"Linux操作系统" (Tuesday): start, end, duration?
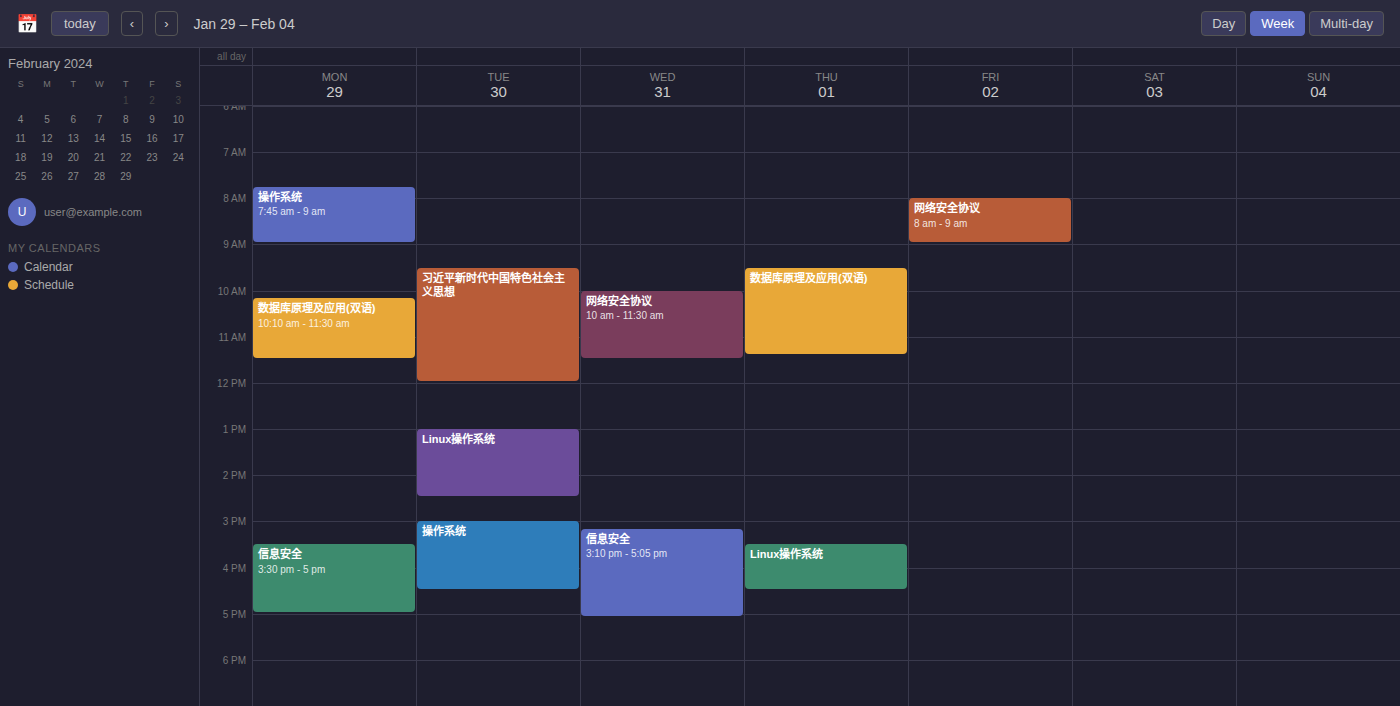
1:00 PM to 2:30 PM, 1 hour 30 minutes